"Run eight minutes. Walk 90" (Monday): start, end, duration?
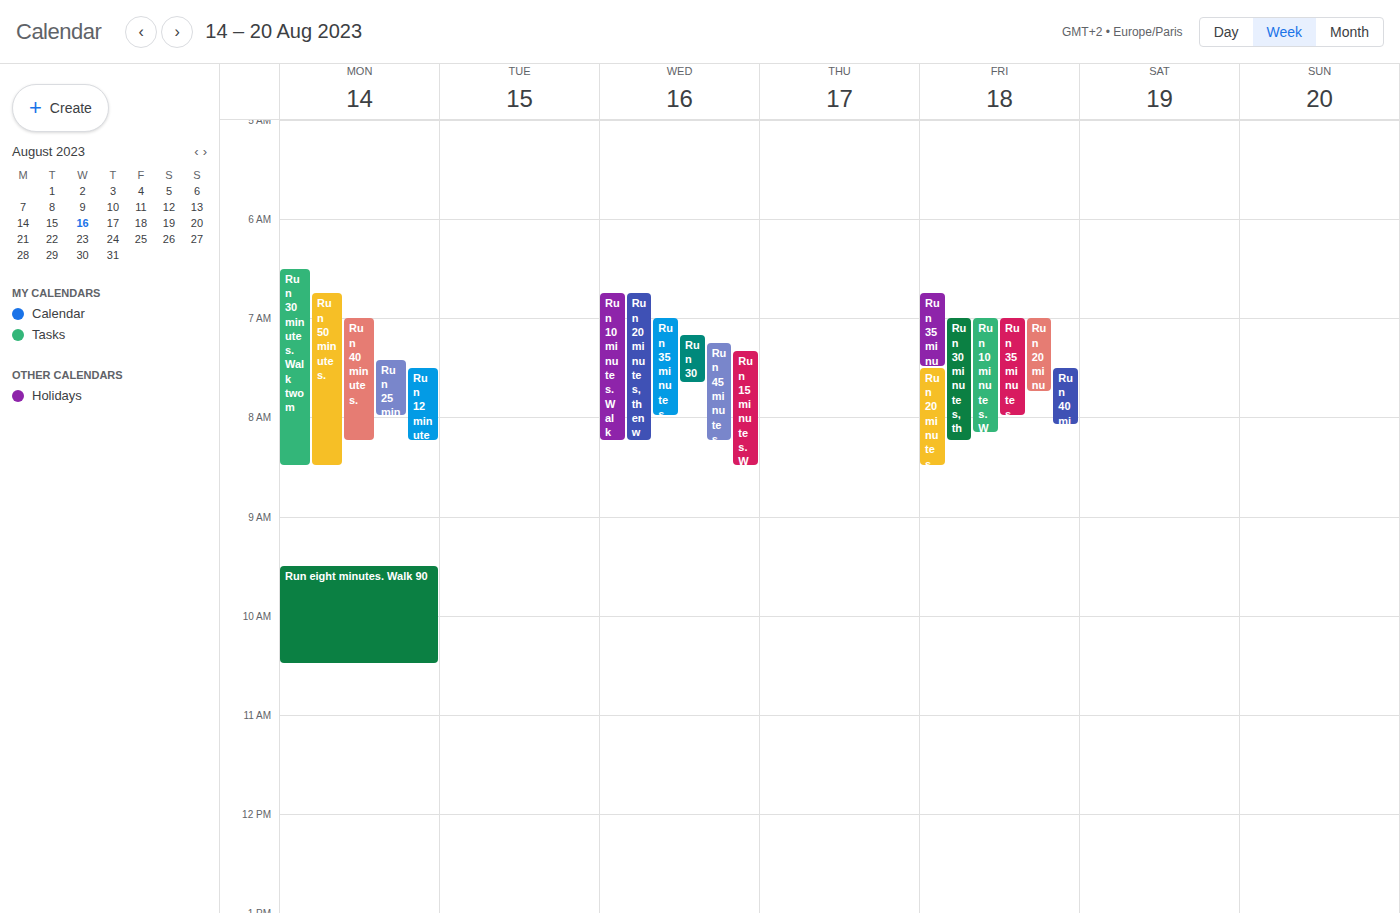
9:30 AM to 10:30 AM, 1 hour